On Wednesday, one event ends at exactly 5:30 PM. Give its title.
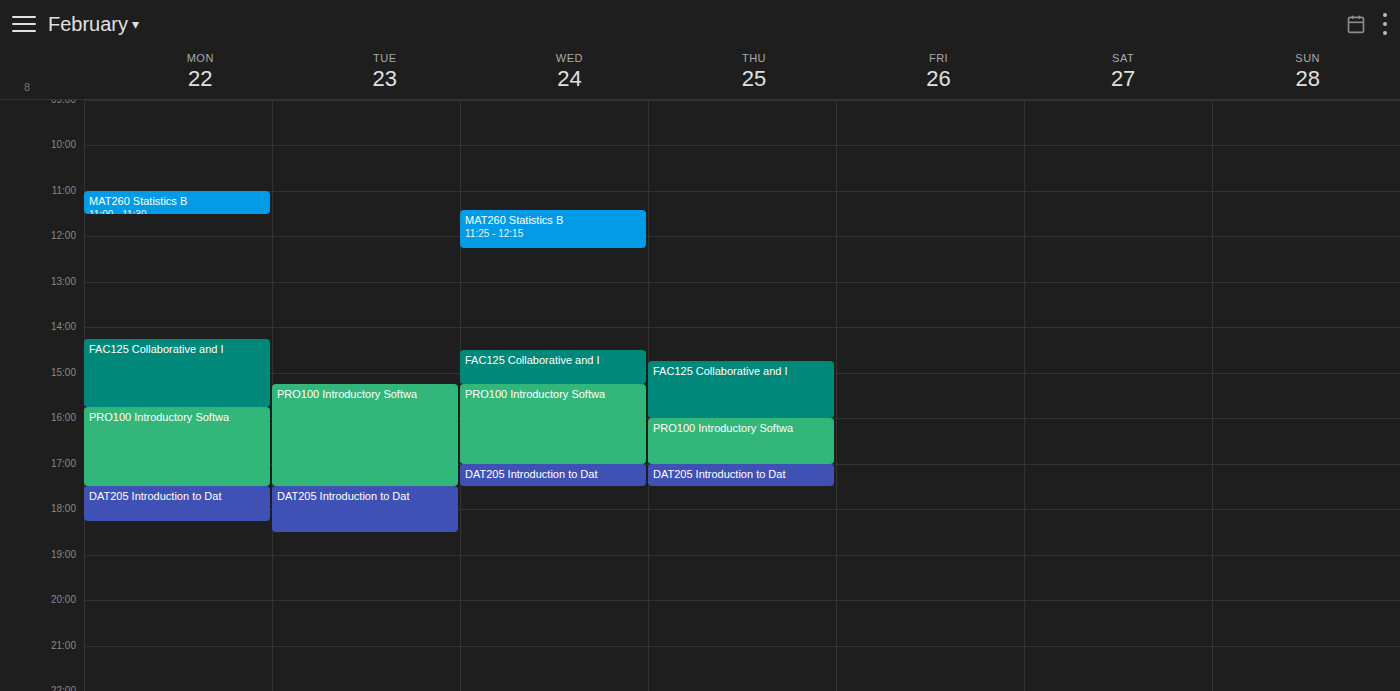
"DAT205 Introduction to Dat"